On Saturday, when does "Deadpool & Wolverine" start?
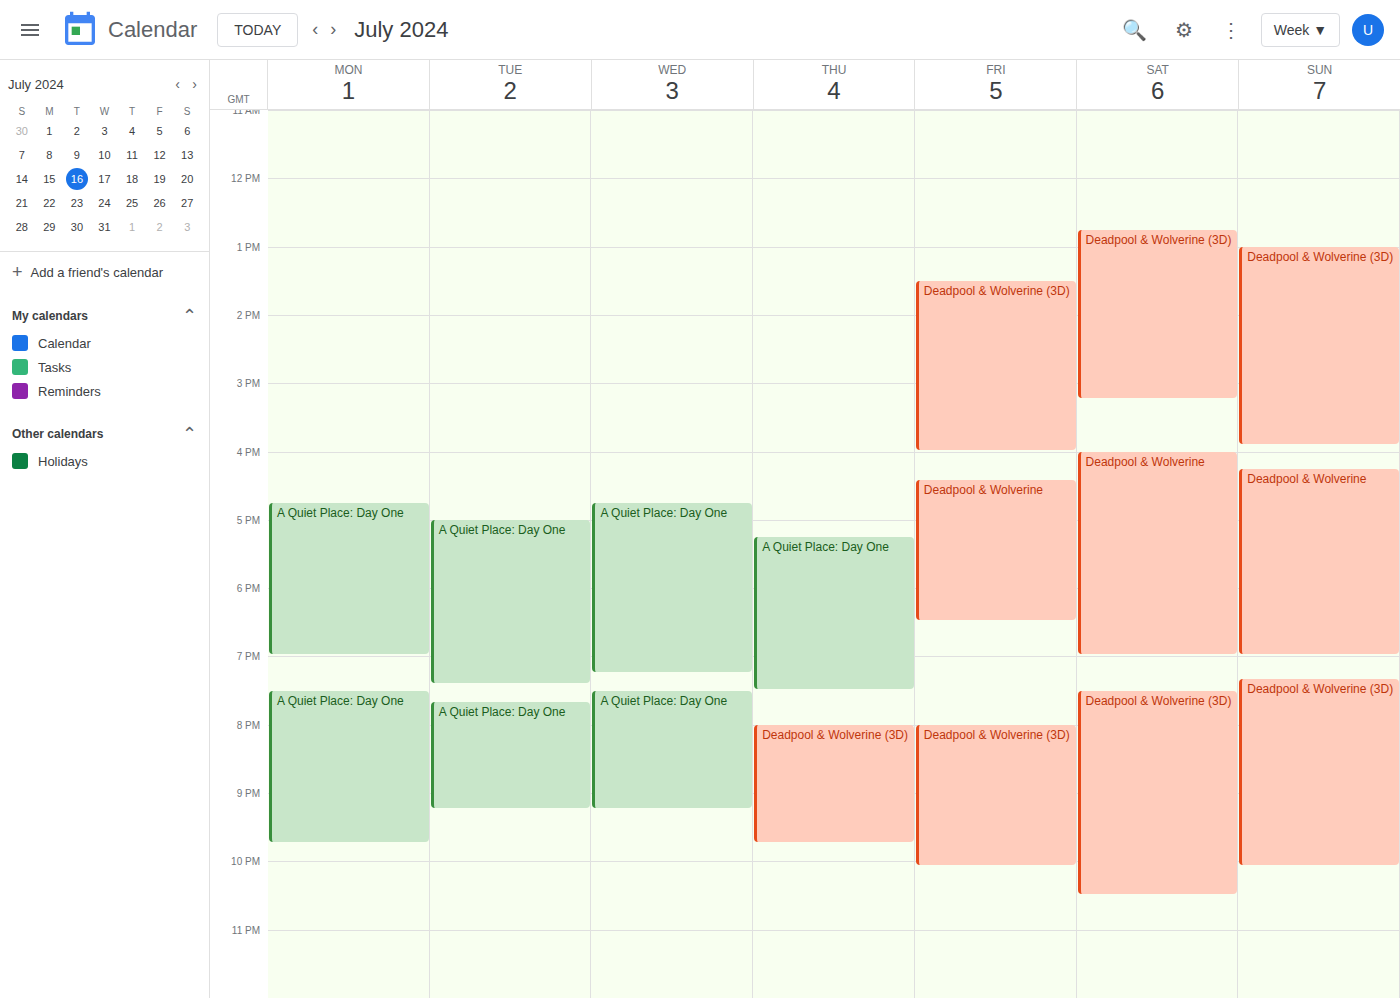
4:00 PM